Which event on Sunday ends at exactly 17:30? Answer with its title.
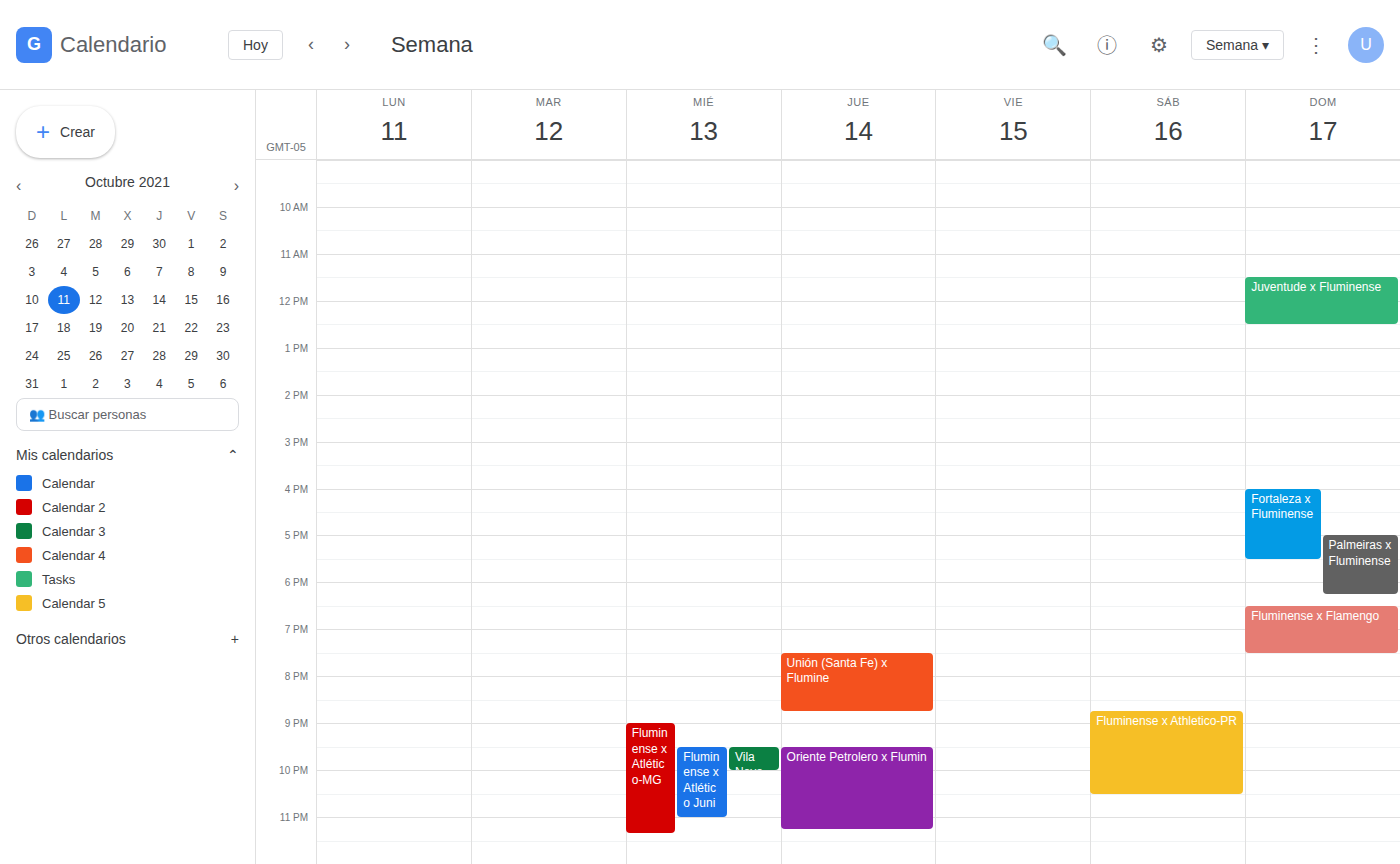
"Fortaleza x Fluminense"